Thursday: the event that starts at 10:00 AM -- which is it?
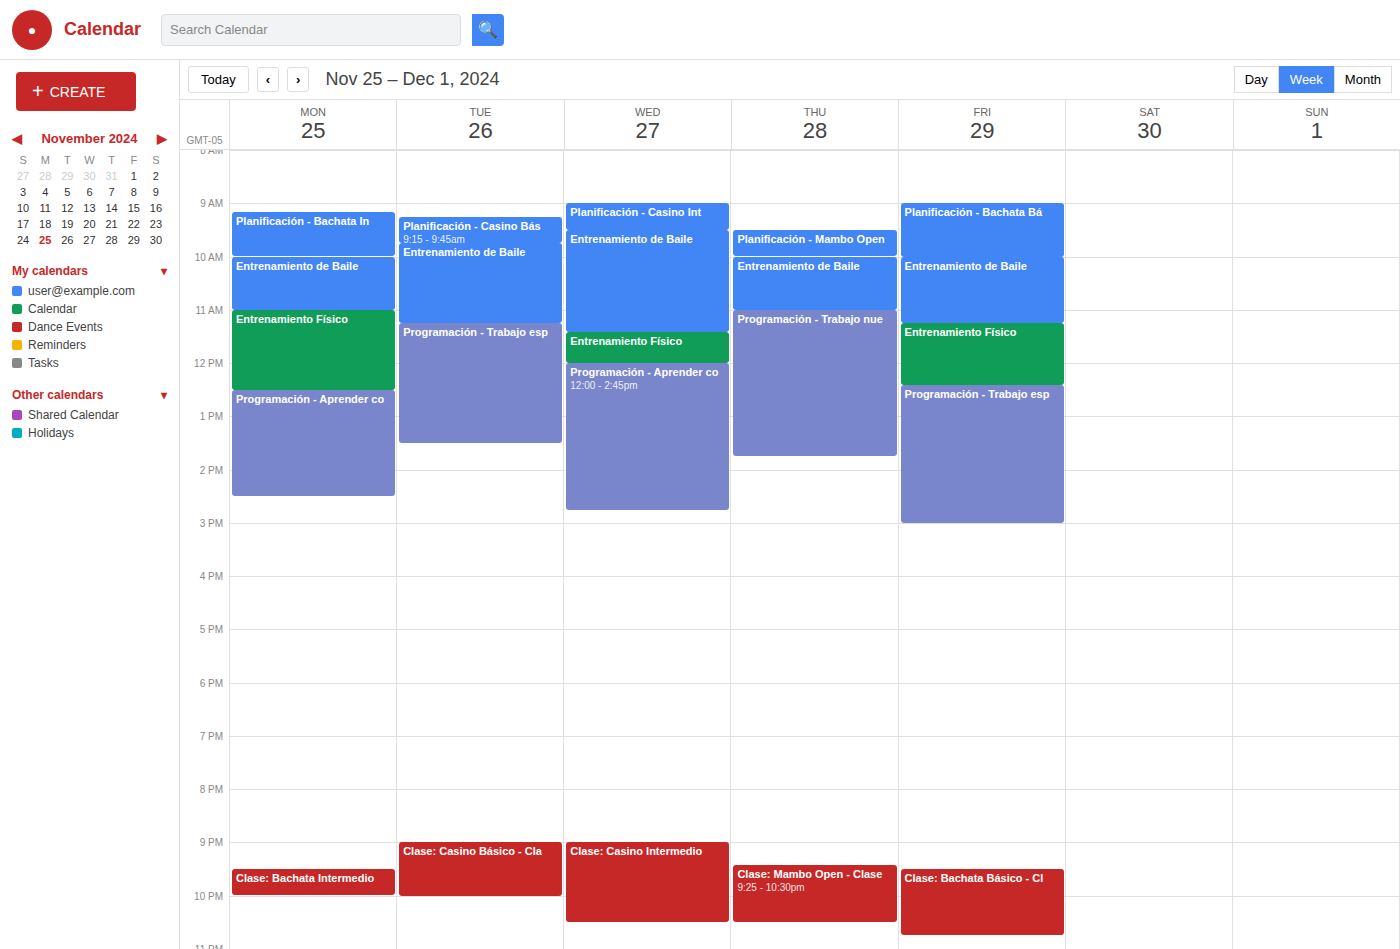
"Entrenamiento de Baile"